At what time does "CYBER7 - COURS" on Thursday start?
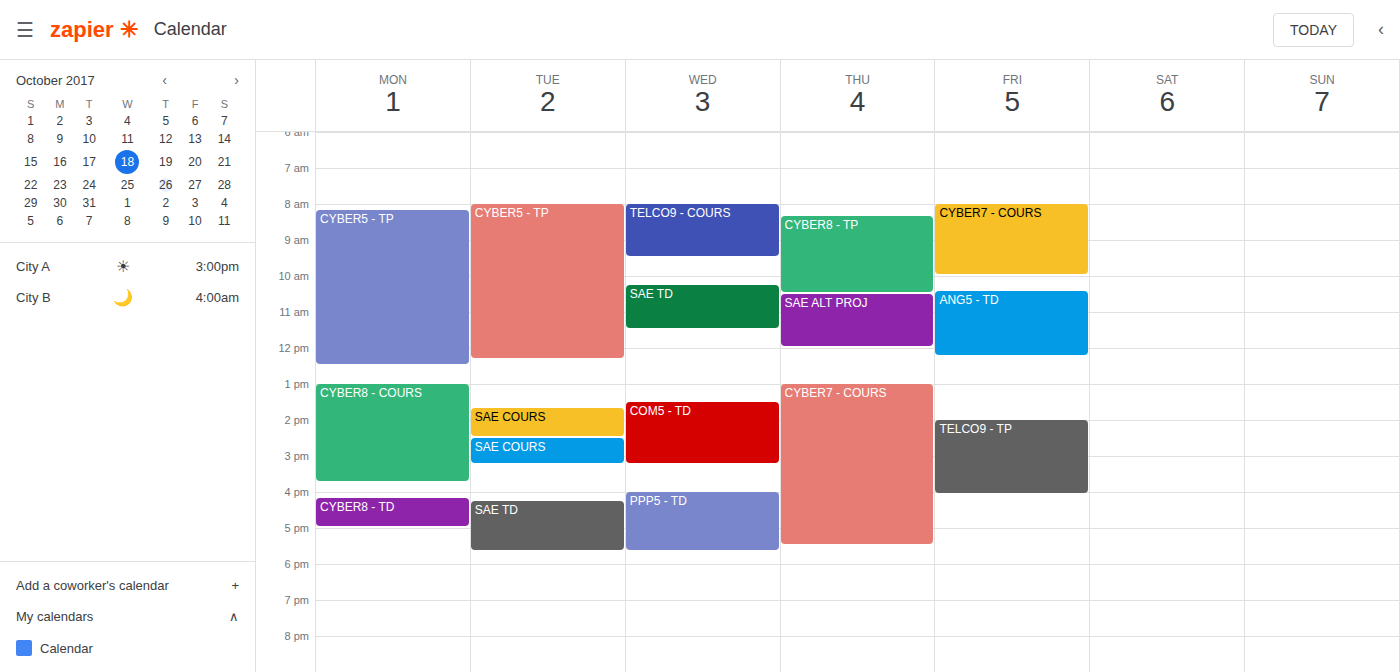
1:00 PM